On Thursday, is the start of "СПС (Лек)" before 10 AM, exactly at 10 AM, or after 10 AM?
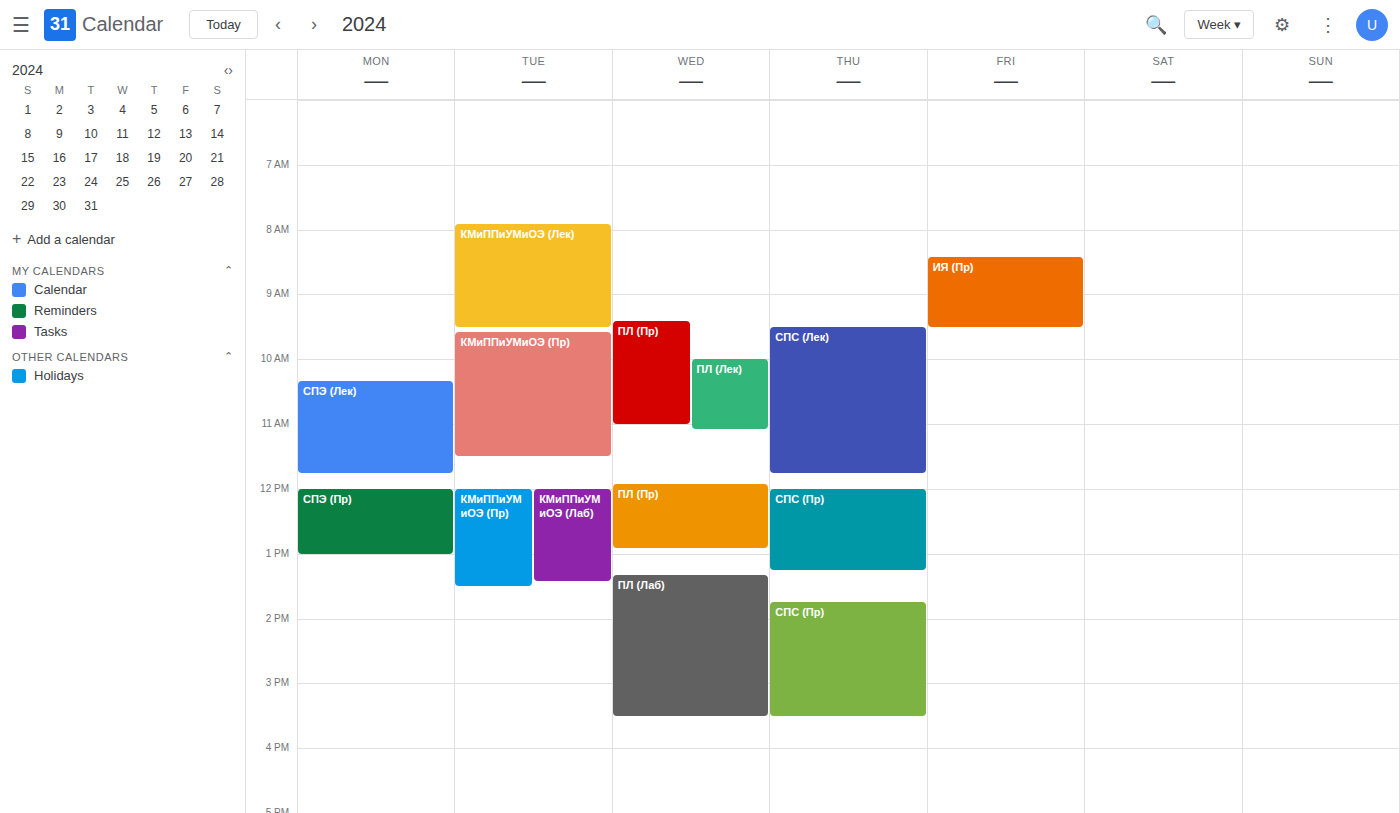
9:30 AM -- before 10 AM, 30 minutes above the 10 AM line.